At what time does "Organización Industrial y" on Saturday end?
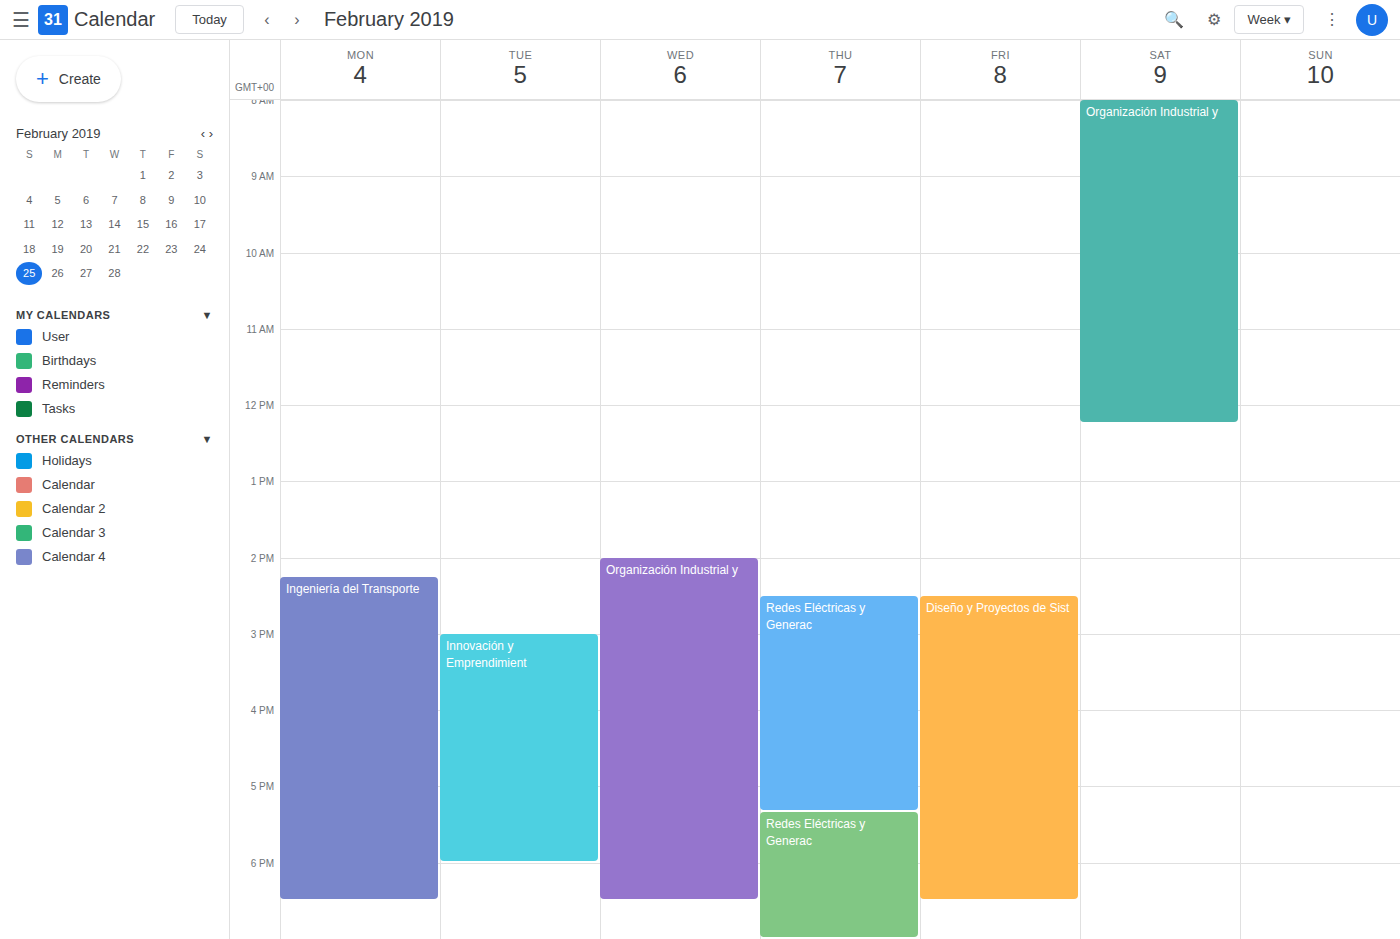
12:15 PM